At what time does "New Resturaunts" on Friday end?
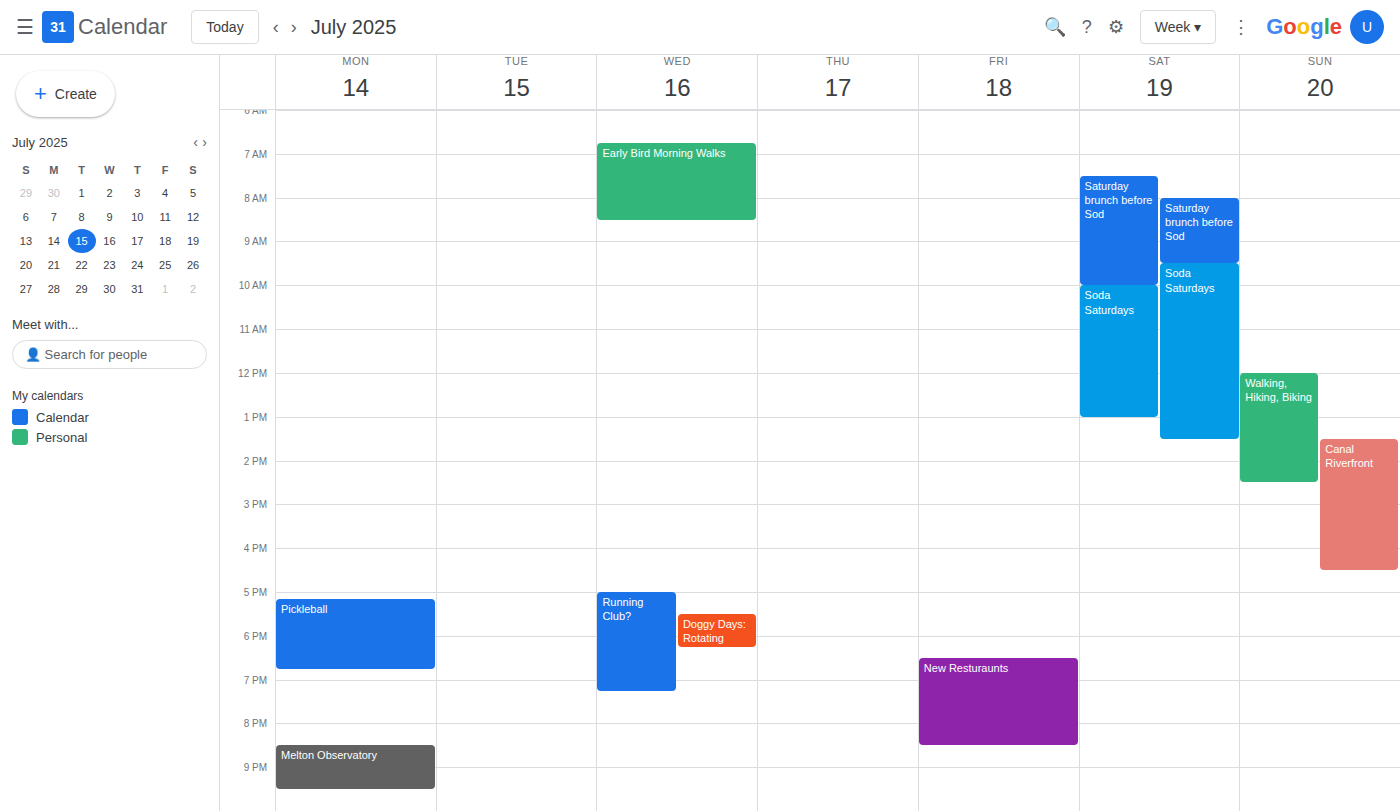
8:30 PM